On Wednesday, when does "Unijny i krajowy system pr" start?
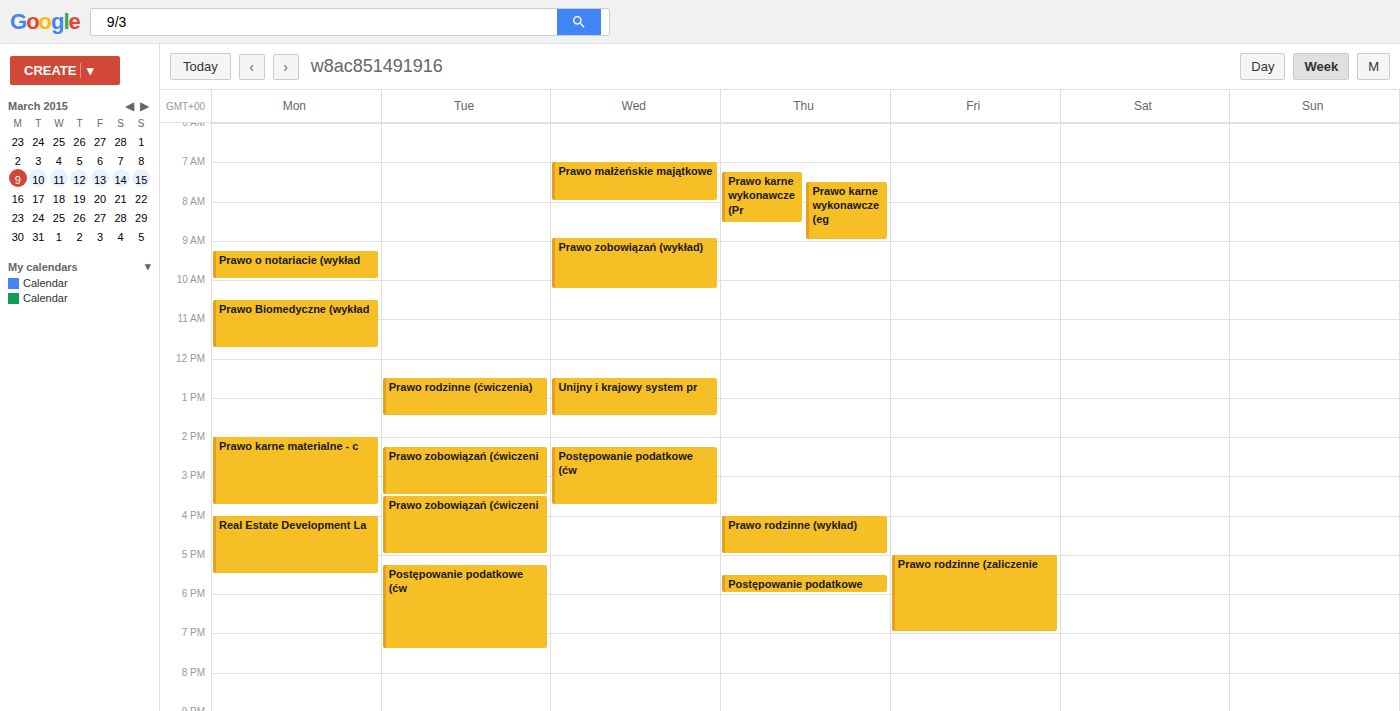
12:30 PM